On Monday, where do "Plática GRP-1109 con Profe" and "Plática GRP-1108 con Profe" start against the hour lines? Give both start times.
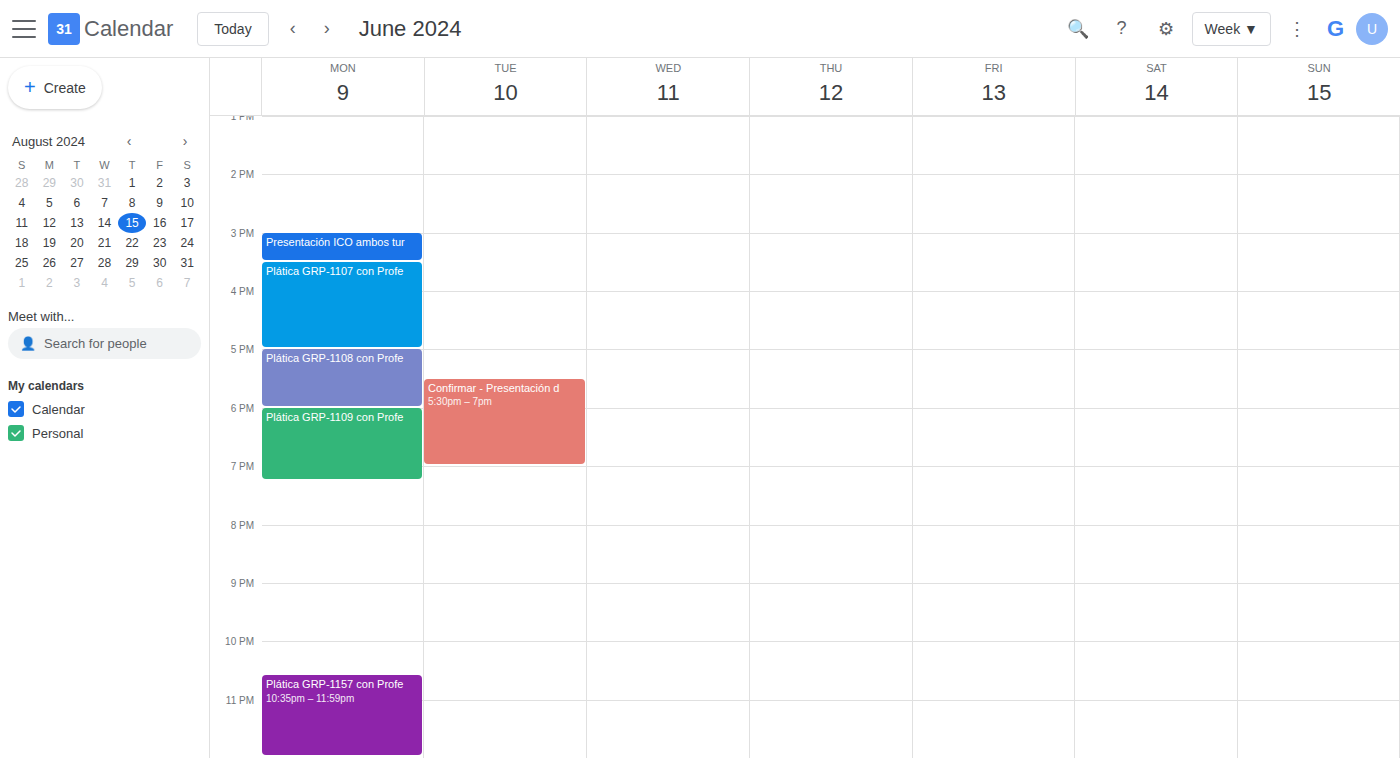
"Plática GRP-1109 con Profe": 6:00 PM, exactly on the 6 PM line. "Plática GRP-1108 con Profe": 5:00 PM, exactly on the 5 PM line.